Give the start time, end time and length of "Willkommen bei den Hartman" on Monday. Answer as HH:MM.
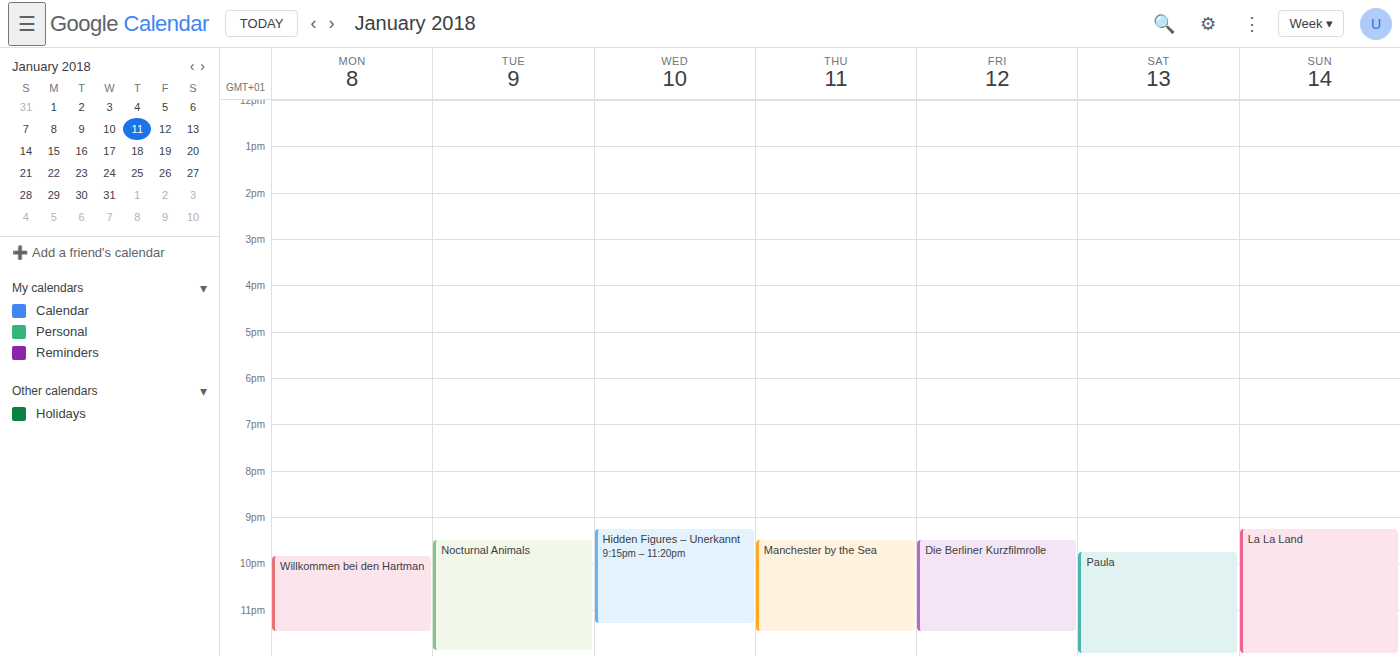
21:50 to 23:30, 1 hour 40 minutes